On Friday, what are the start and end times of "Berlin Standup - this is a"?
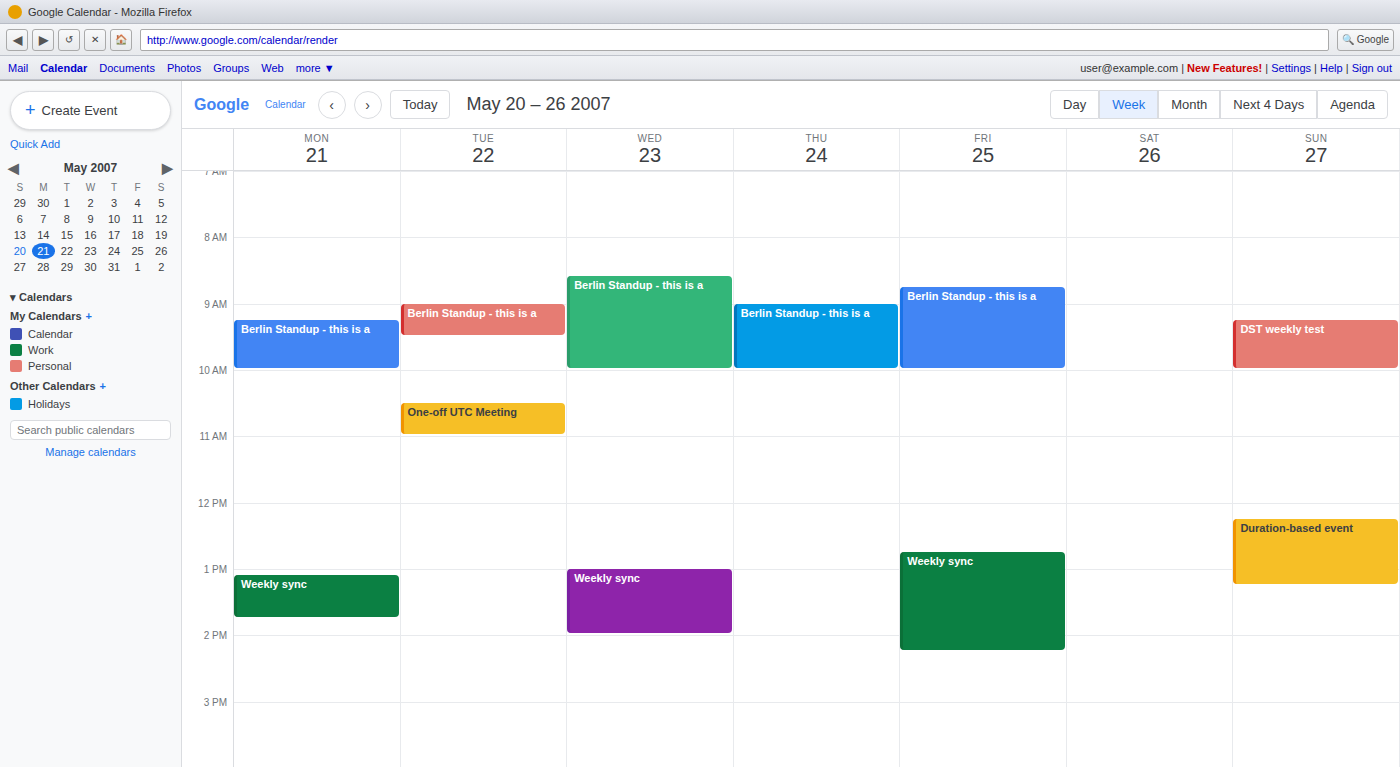
8:45 AM to 10:00 AM